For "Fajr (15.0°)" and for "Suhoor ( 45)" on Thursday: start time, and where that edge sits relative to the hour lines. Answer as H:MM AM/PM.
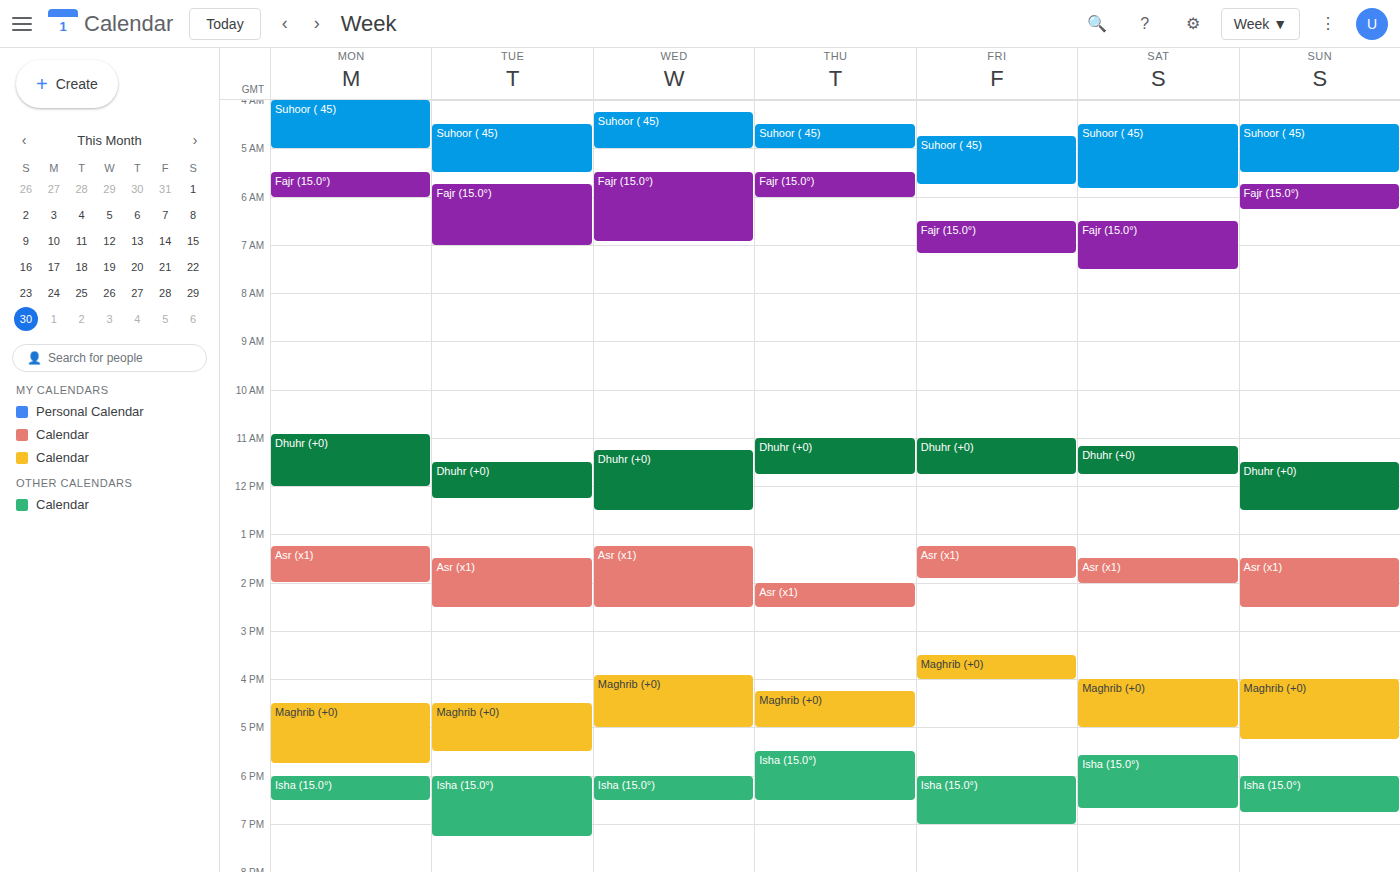
"Fajr (15.0°)": 5:30 AM, halfway between the 5 AM and 6 AM lines. "Suhoor ( 45)": 4:30 AM, halfway between the 4 AM and 5 AM lines.